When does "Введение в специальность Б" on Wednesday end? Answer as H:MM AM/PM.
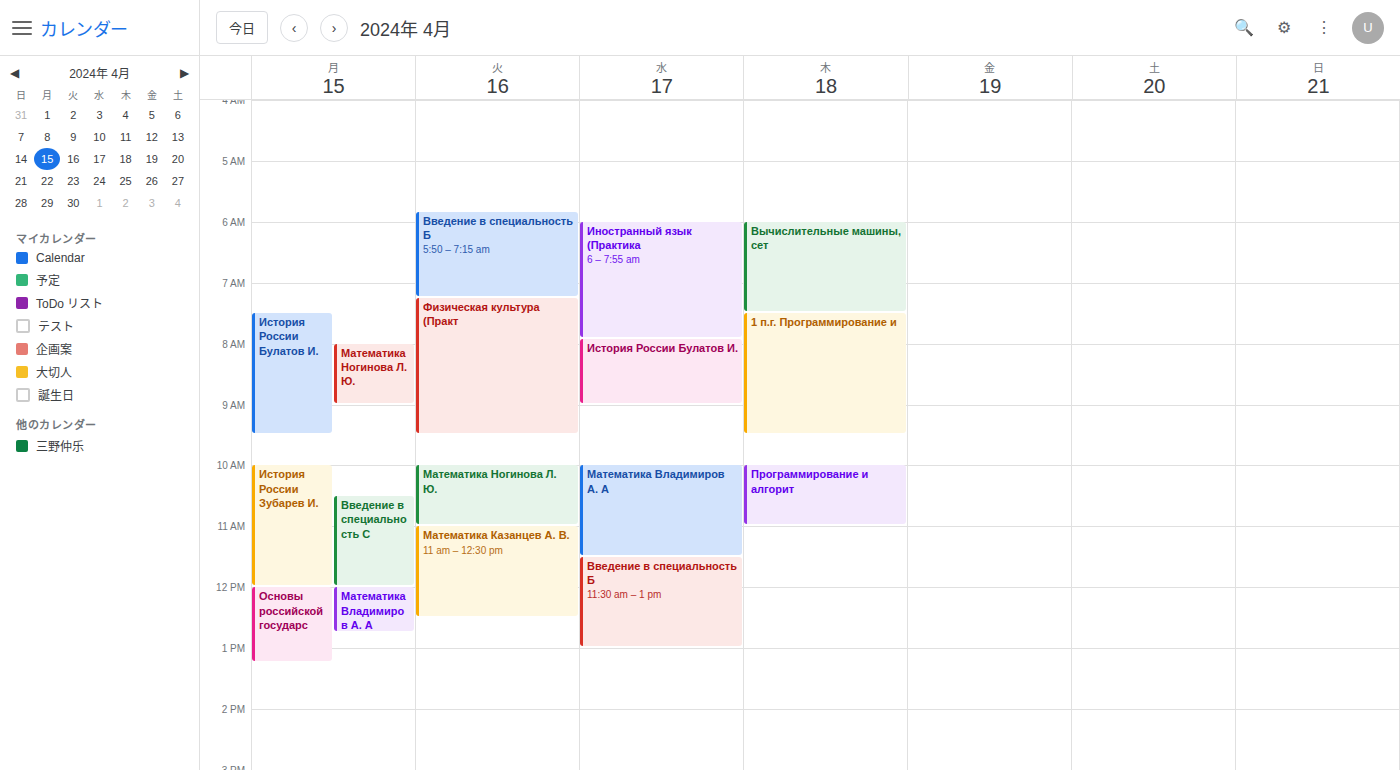
1:00 PM